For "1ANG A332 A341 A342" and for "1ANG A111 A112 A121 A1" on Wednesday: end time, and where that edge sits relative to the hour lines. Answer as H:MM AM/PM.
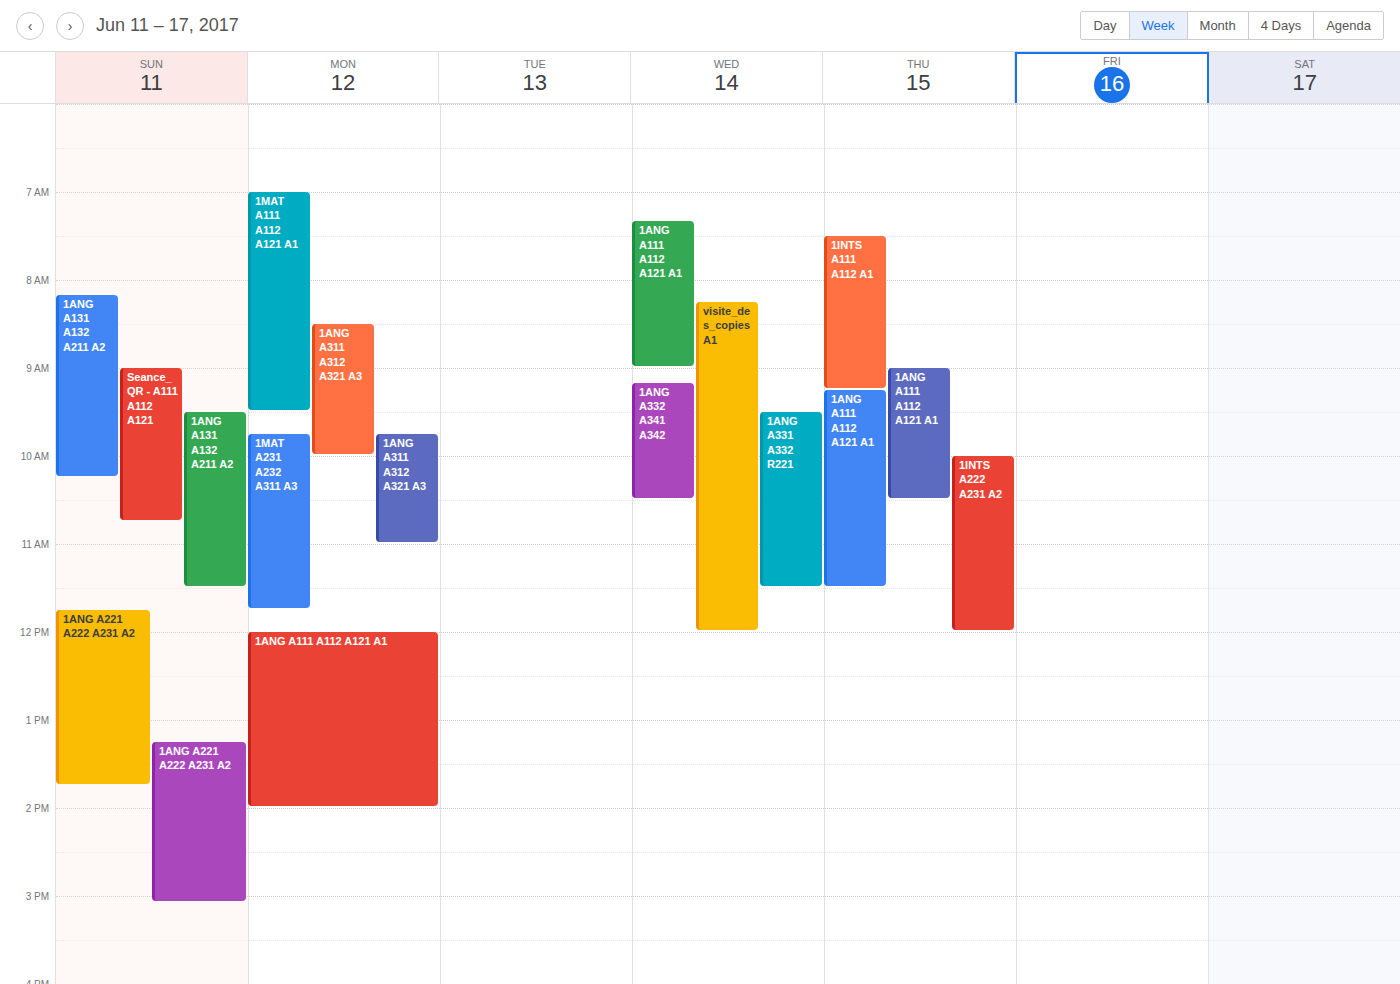
"1ANG A332 A341 A342": 10:30 AM, halfway between the 10 AM and 11 AM lines. "1ANG A111 A112 A121 A1": 9:00 AM, exactly on the 9 AM line.